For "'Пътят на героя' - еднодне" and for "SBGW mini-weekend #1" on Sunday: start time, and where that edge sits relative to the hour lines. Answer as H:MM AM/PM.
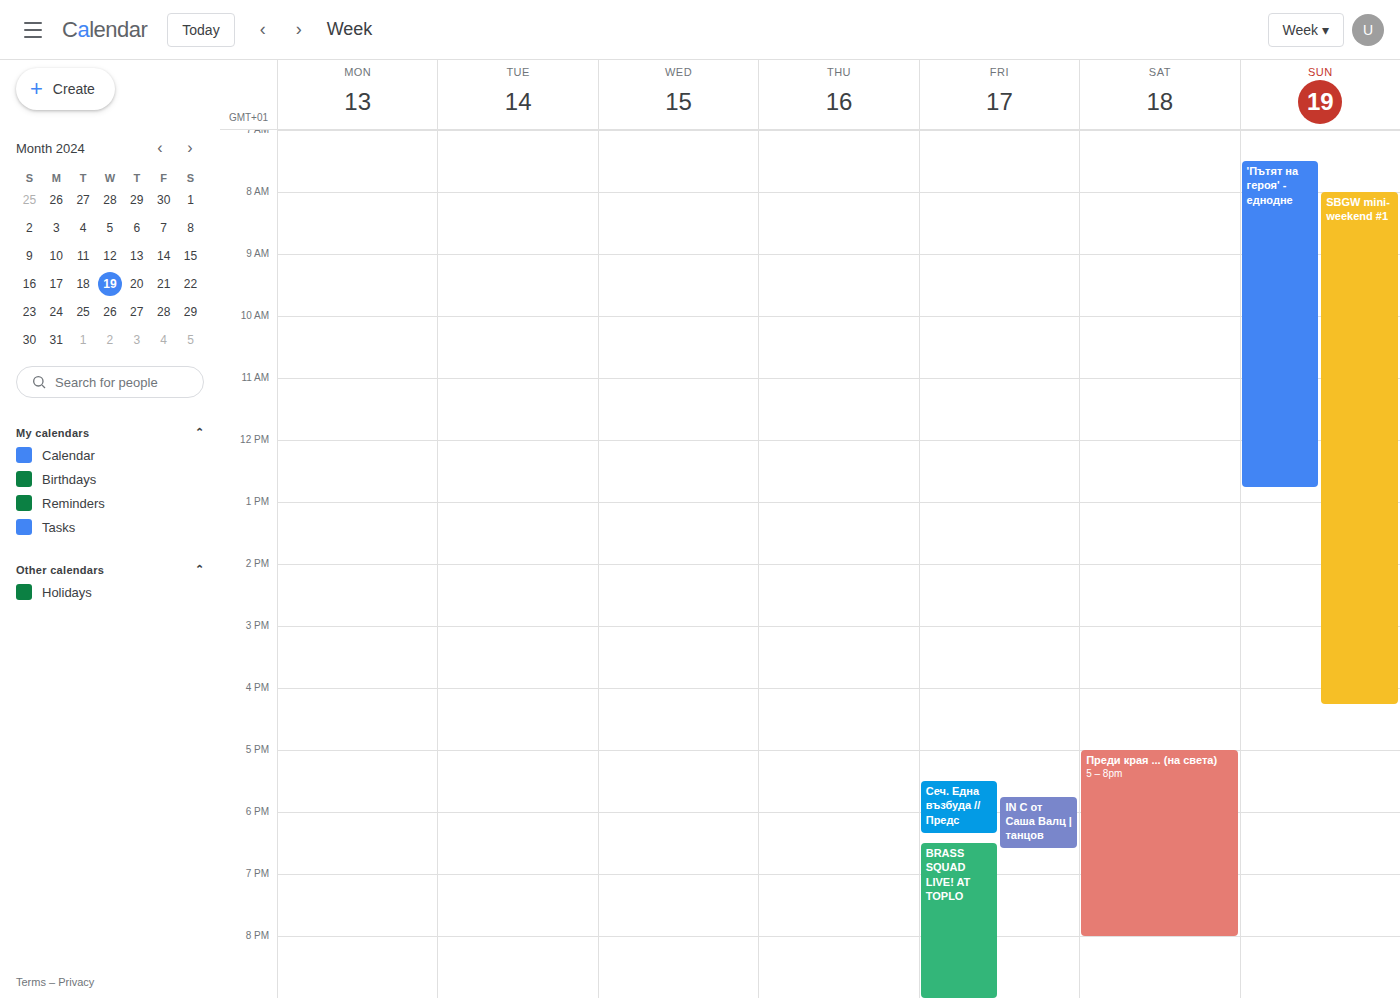
"'Пътят на героя' - еднодне": 7:30 AM, halfway between the 7 AM and 8 AM lines. "SBGW mini-weekend #1": 8:00 AM, exactly on the 8 AM line.